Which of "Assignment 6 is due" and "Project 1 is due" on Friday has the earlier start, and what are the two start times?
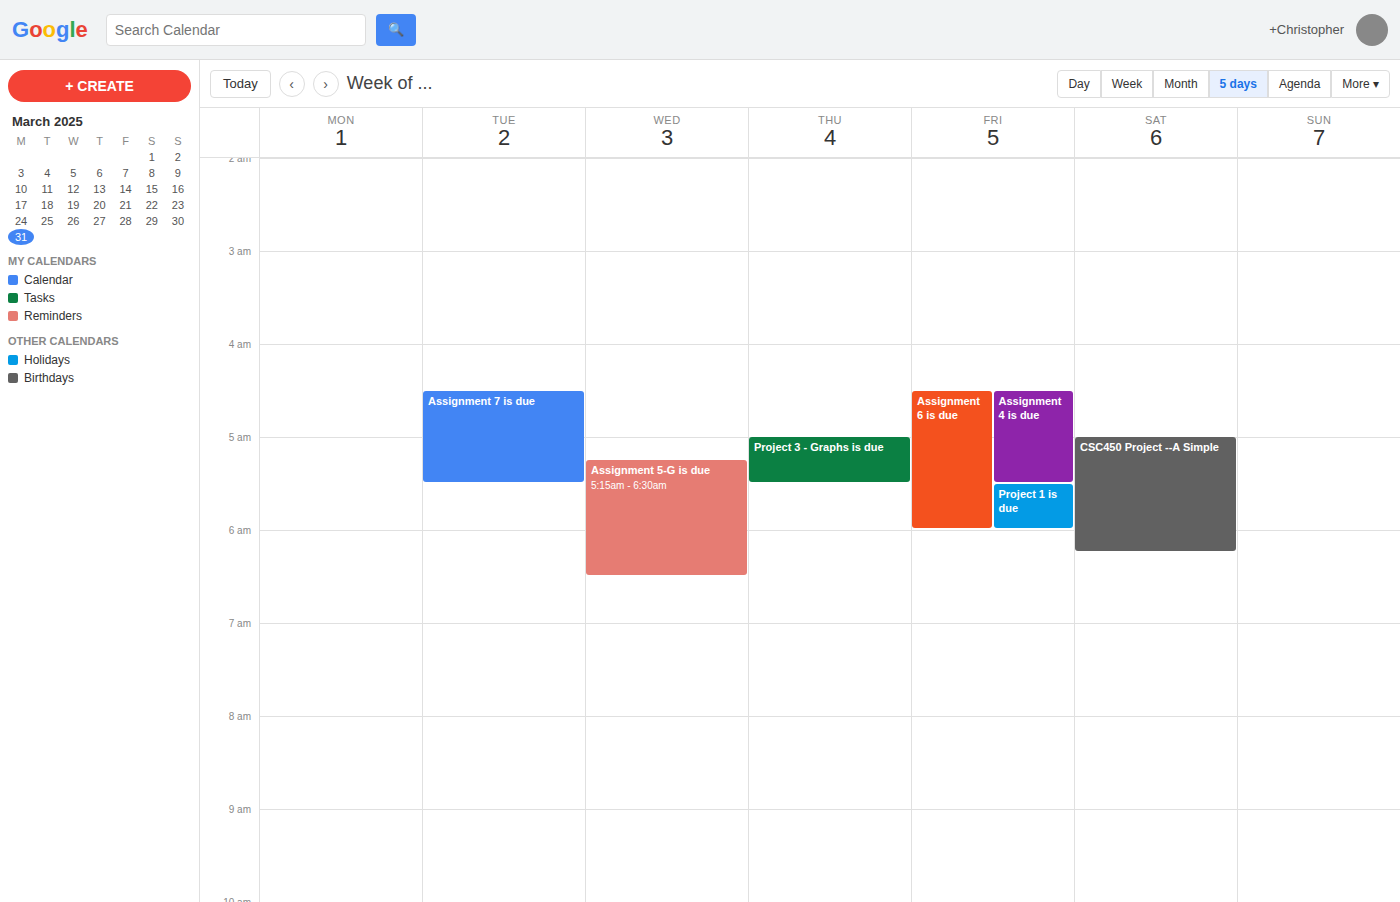
"Assignment 6 is due" 4:30 AM; "Project 1 is due" 5:30 AM.